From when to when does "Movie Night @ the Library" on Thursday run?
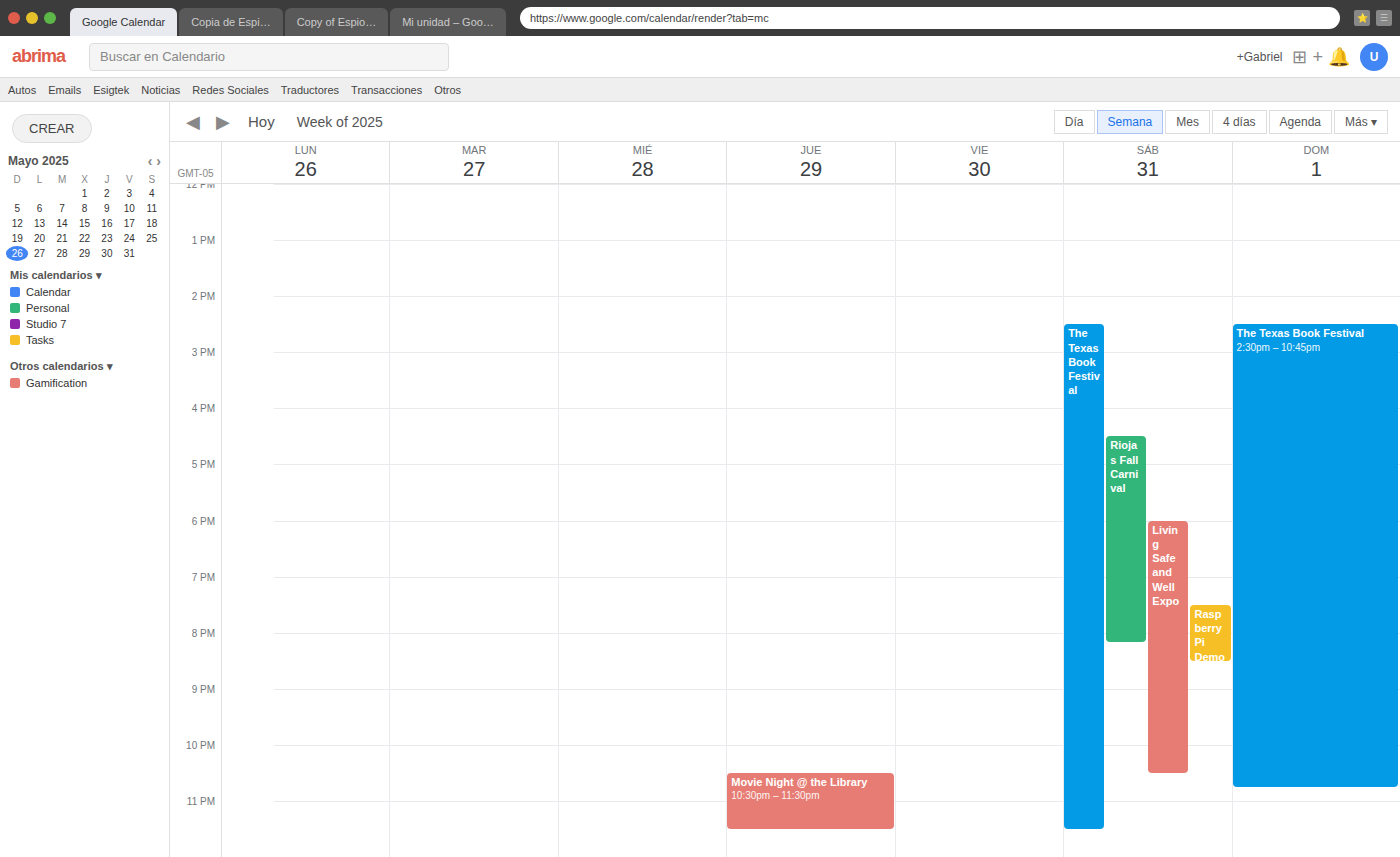
22:30 to 23:30